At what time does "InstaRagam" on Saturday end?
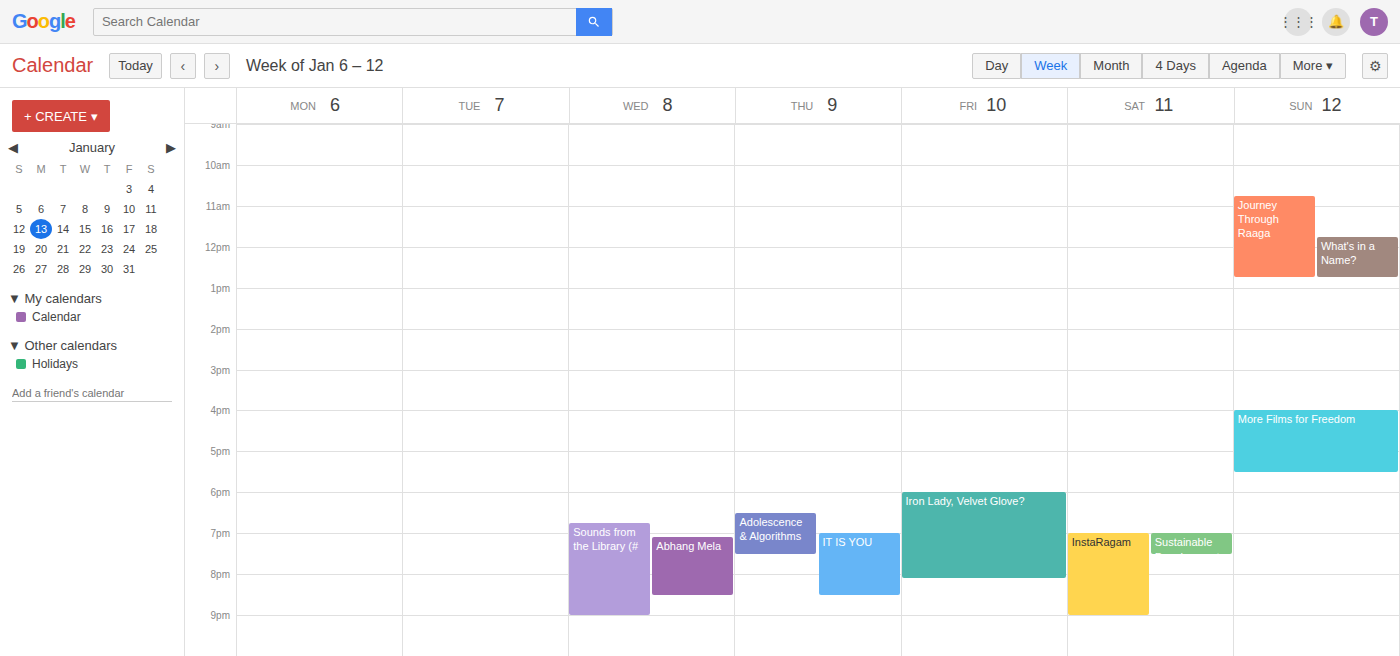
9:00 PM